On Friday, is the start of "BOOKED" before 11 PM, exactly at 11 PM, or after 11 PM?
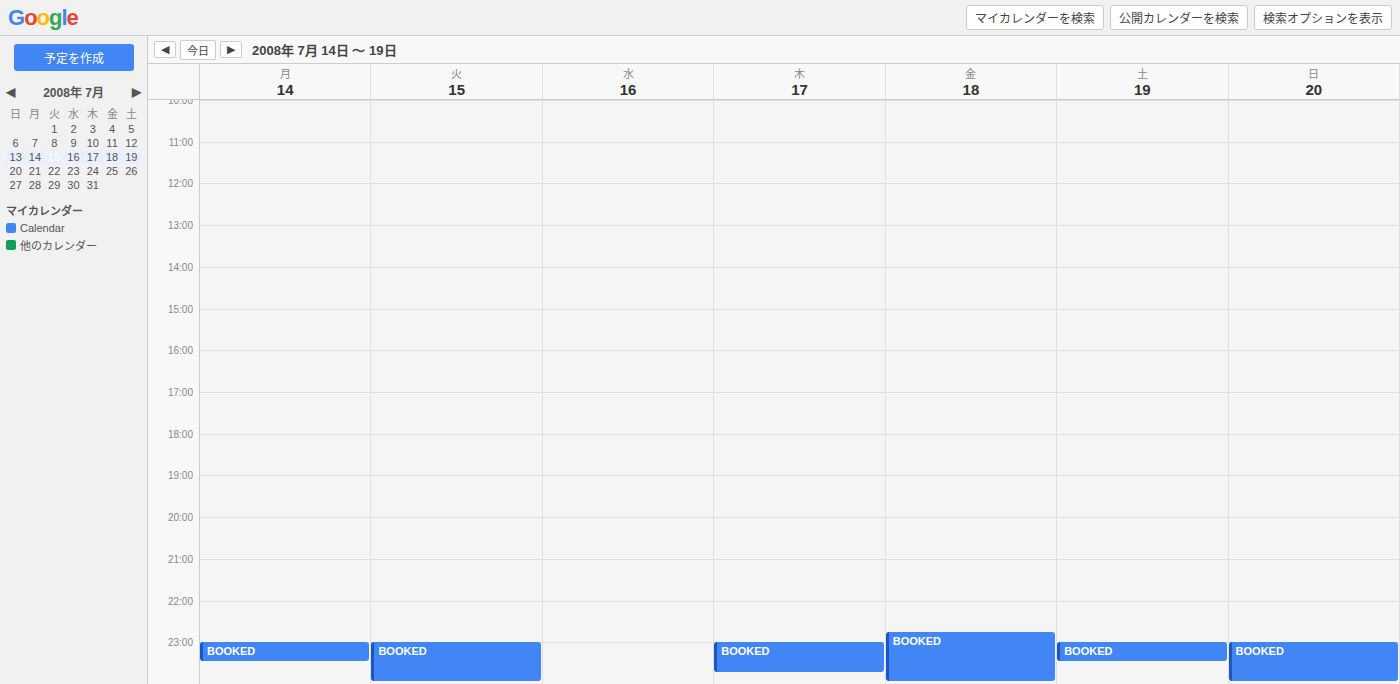
10:45 PM -- before 11 PM, 15 minutes above the 11 PM line.